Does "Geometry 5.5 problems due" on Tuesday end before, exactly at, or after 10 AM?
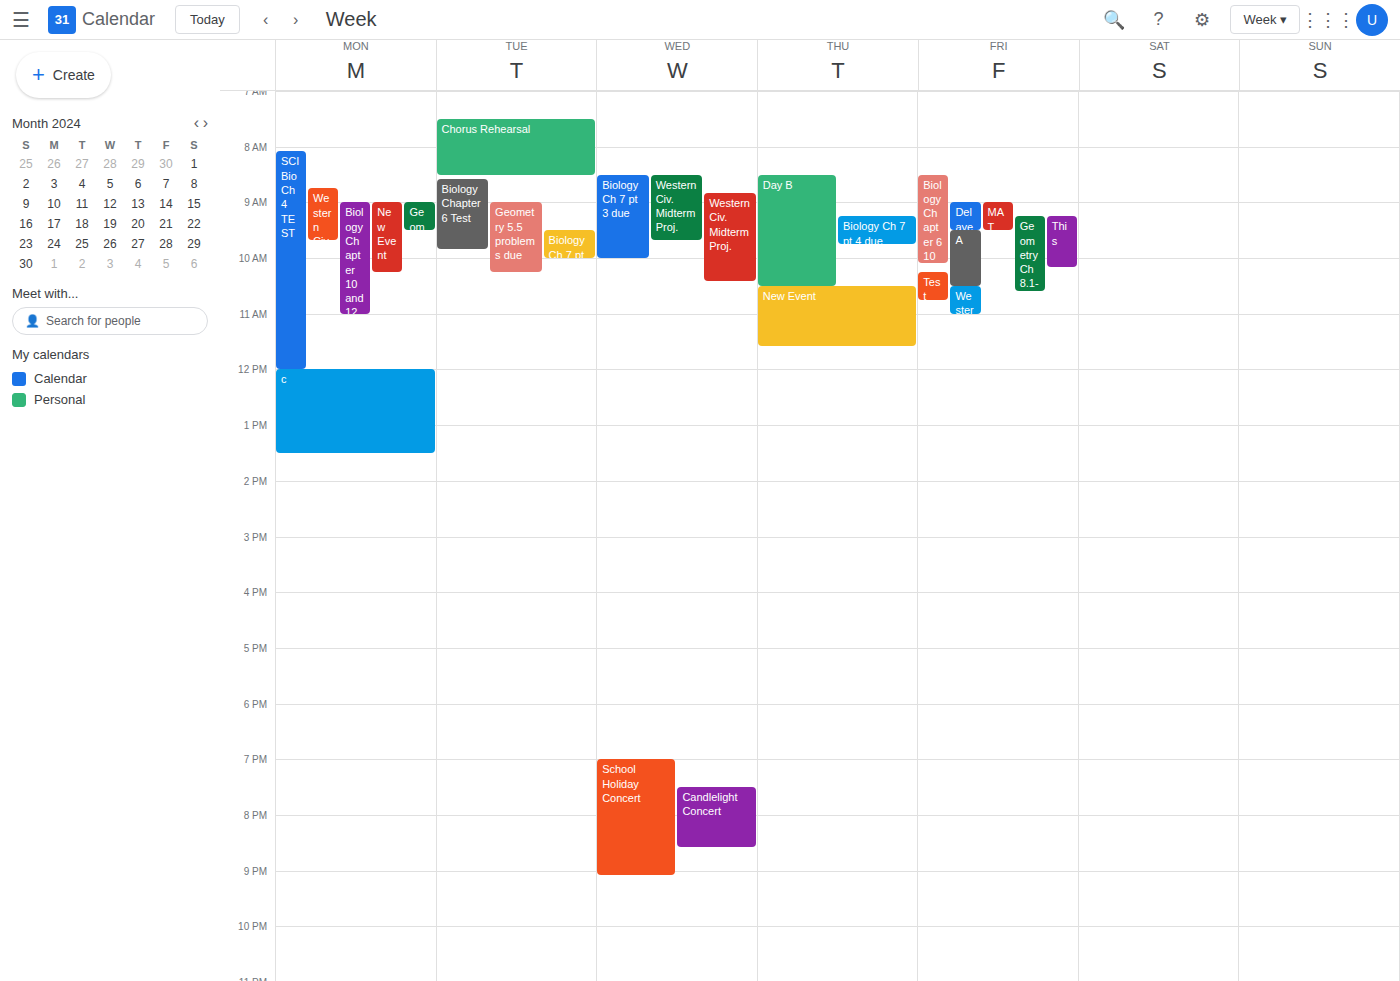
10:15 AM -- after 10 AM, 15 minutes below the 10 AM line.